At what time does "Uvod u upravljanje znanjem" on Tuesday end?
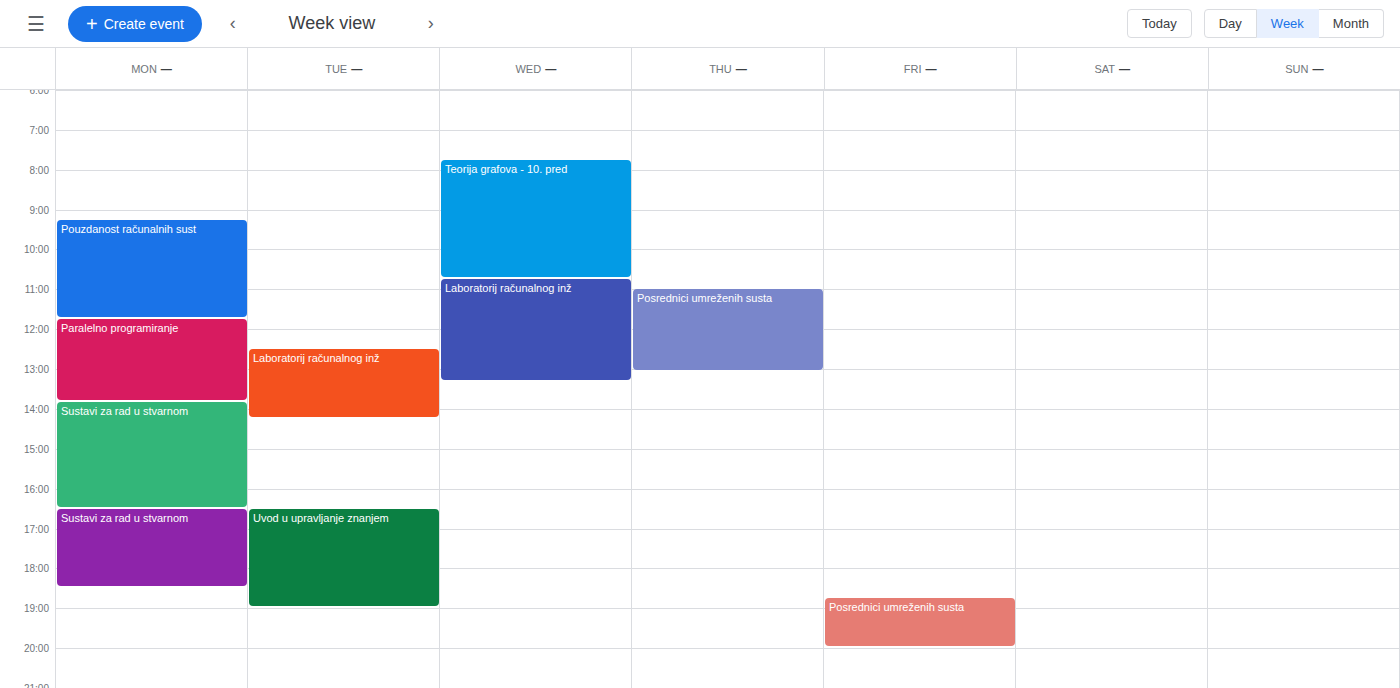
7:00 PM